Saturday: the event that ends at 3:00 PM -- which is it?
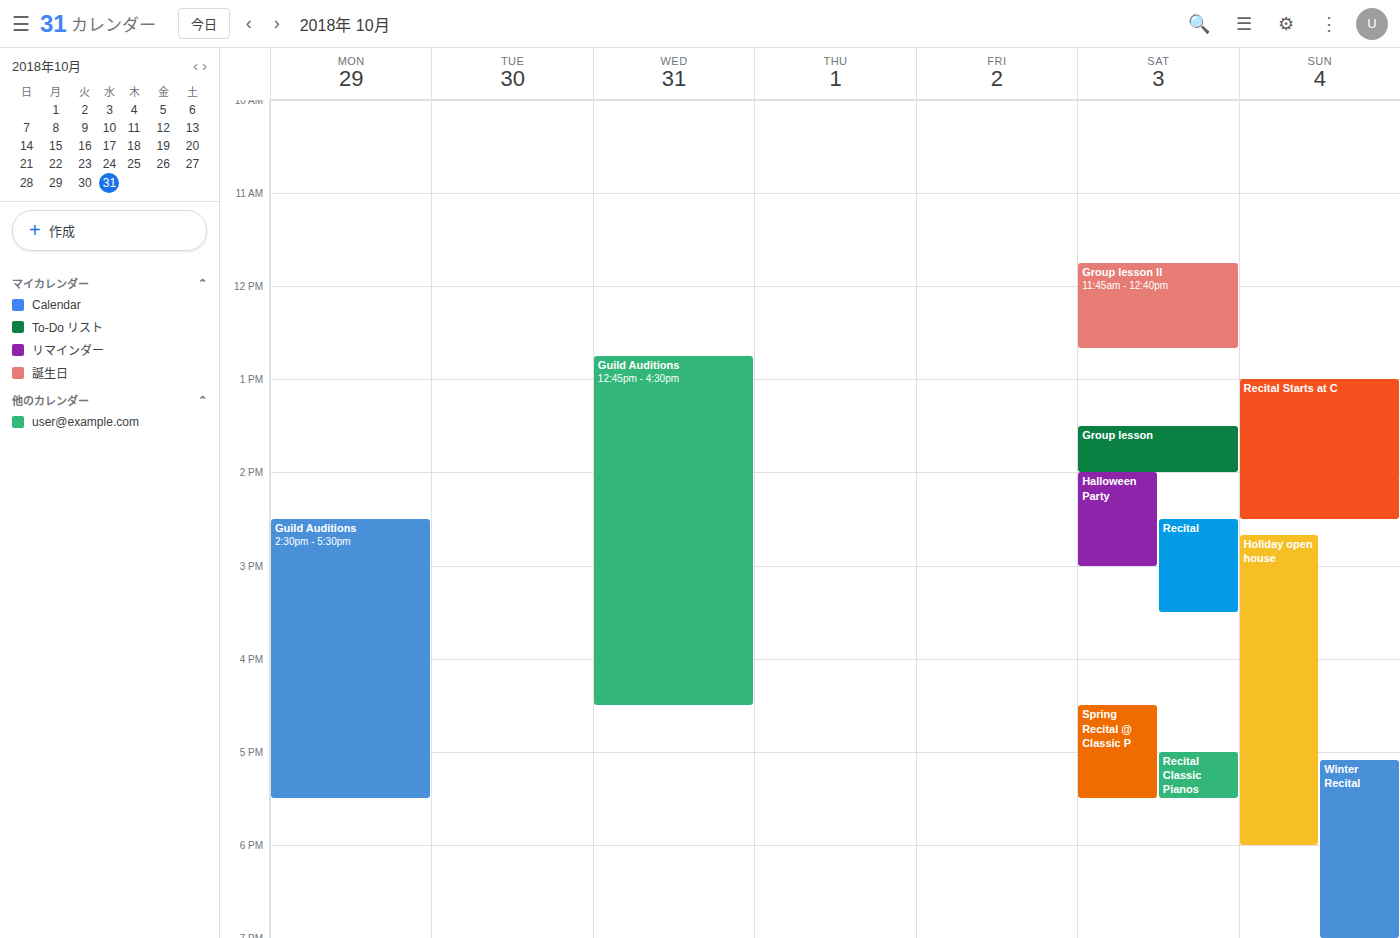
"Halloween Party"